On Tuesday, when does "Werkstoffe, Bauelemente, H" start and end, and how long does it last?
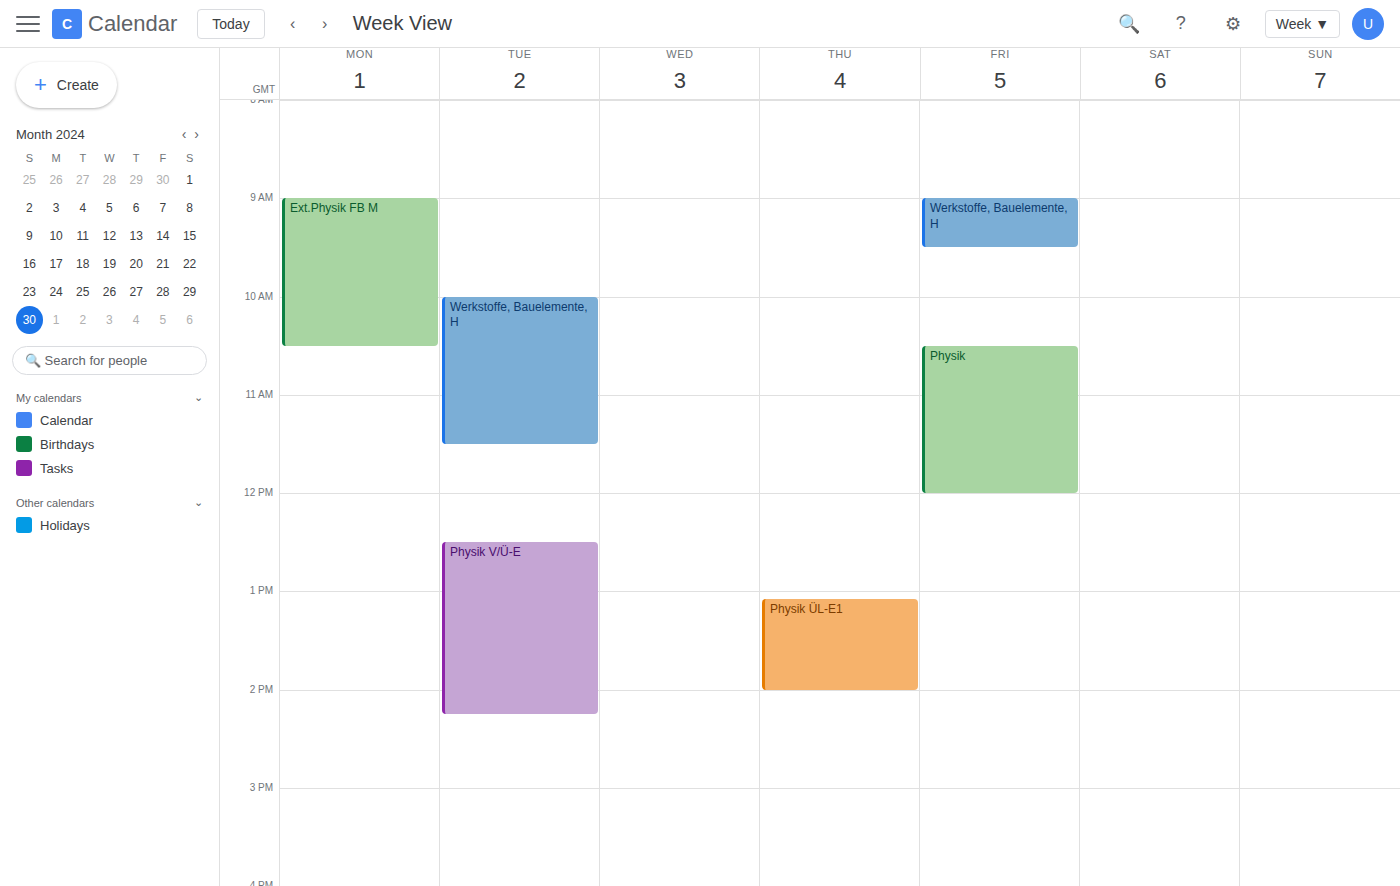
10:00 AM to 11:30 AM, 1 hour 30 minutes